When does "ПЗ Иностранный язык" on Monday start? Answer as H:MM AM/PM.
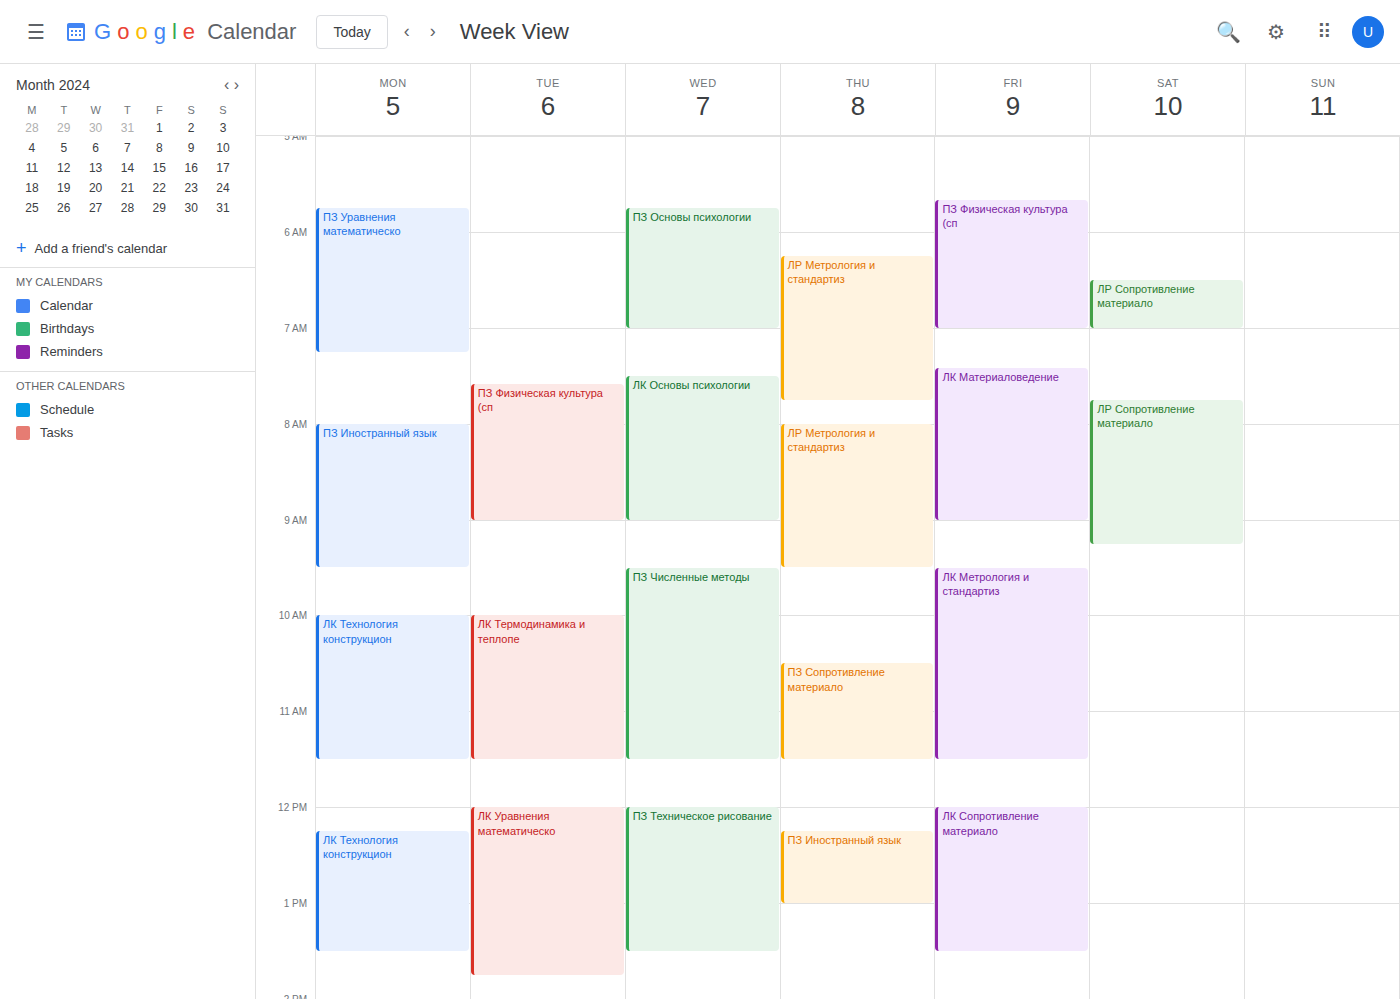
8:00 AM